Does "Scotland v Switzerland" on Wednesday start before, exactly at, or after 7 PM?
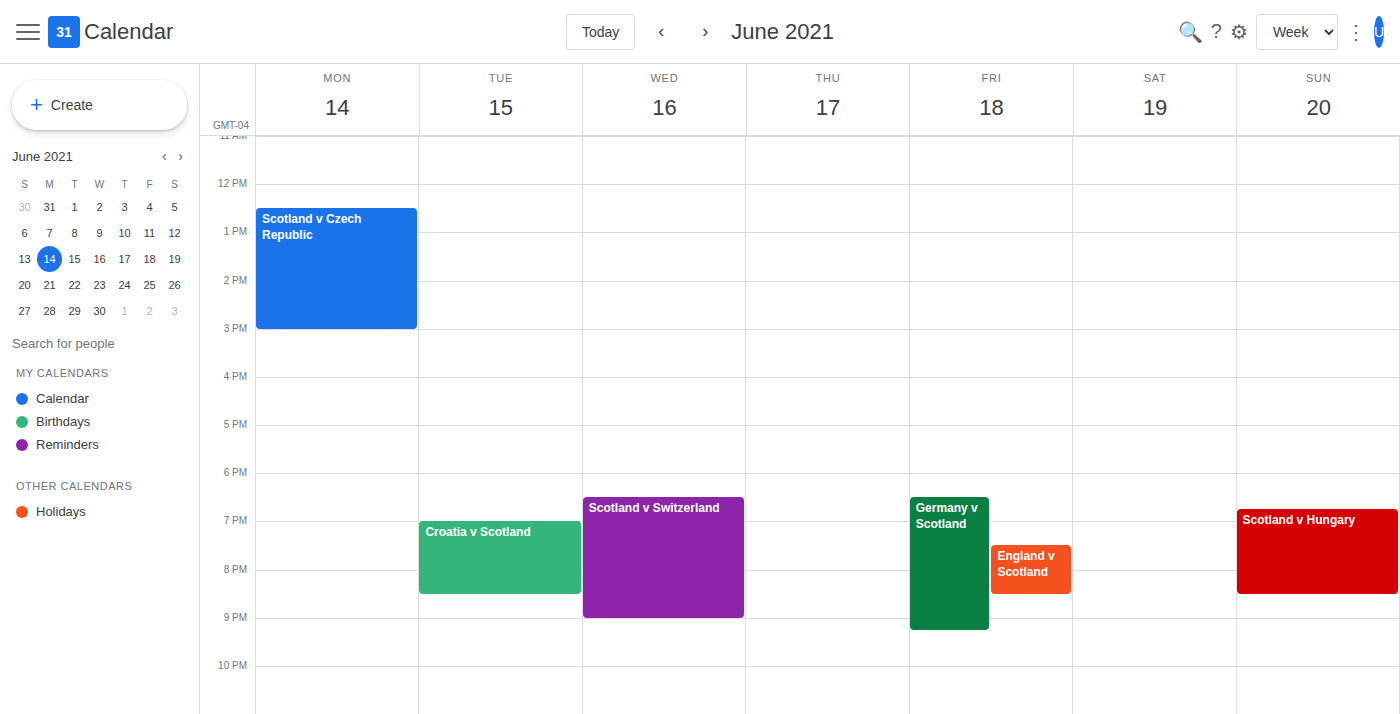
6:30 PM -- before 7 PM, 30 minutes above the 7 PM line.